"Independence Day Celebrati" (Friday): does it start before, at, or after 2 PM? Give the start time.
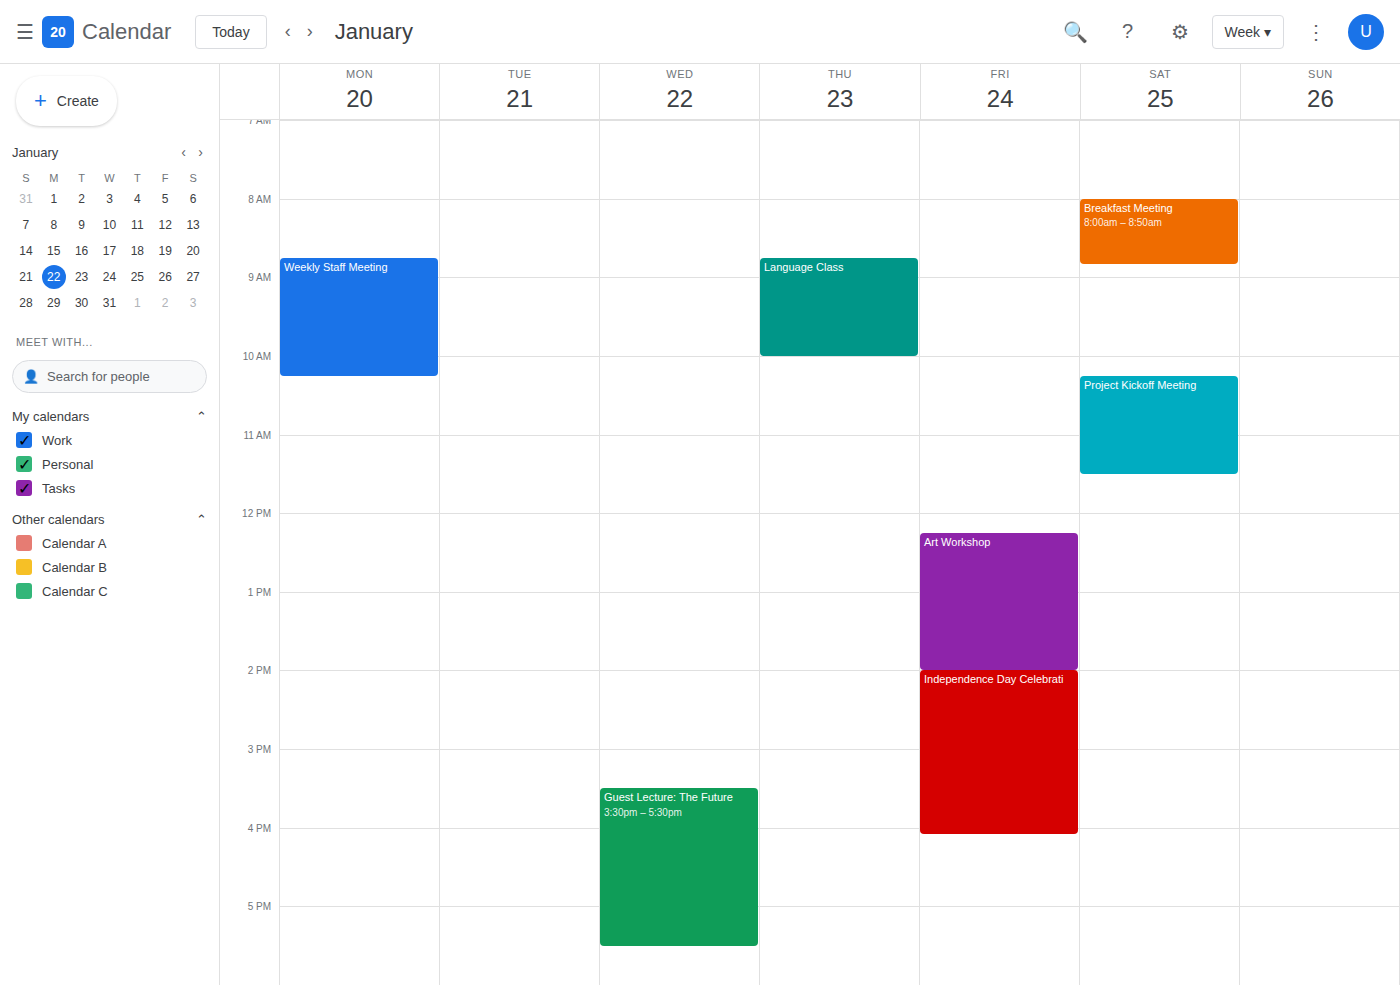
2:00 PM -- exactly at 2 PM, on the 2 PM line.